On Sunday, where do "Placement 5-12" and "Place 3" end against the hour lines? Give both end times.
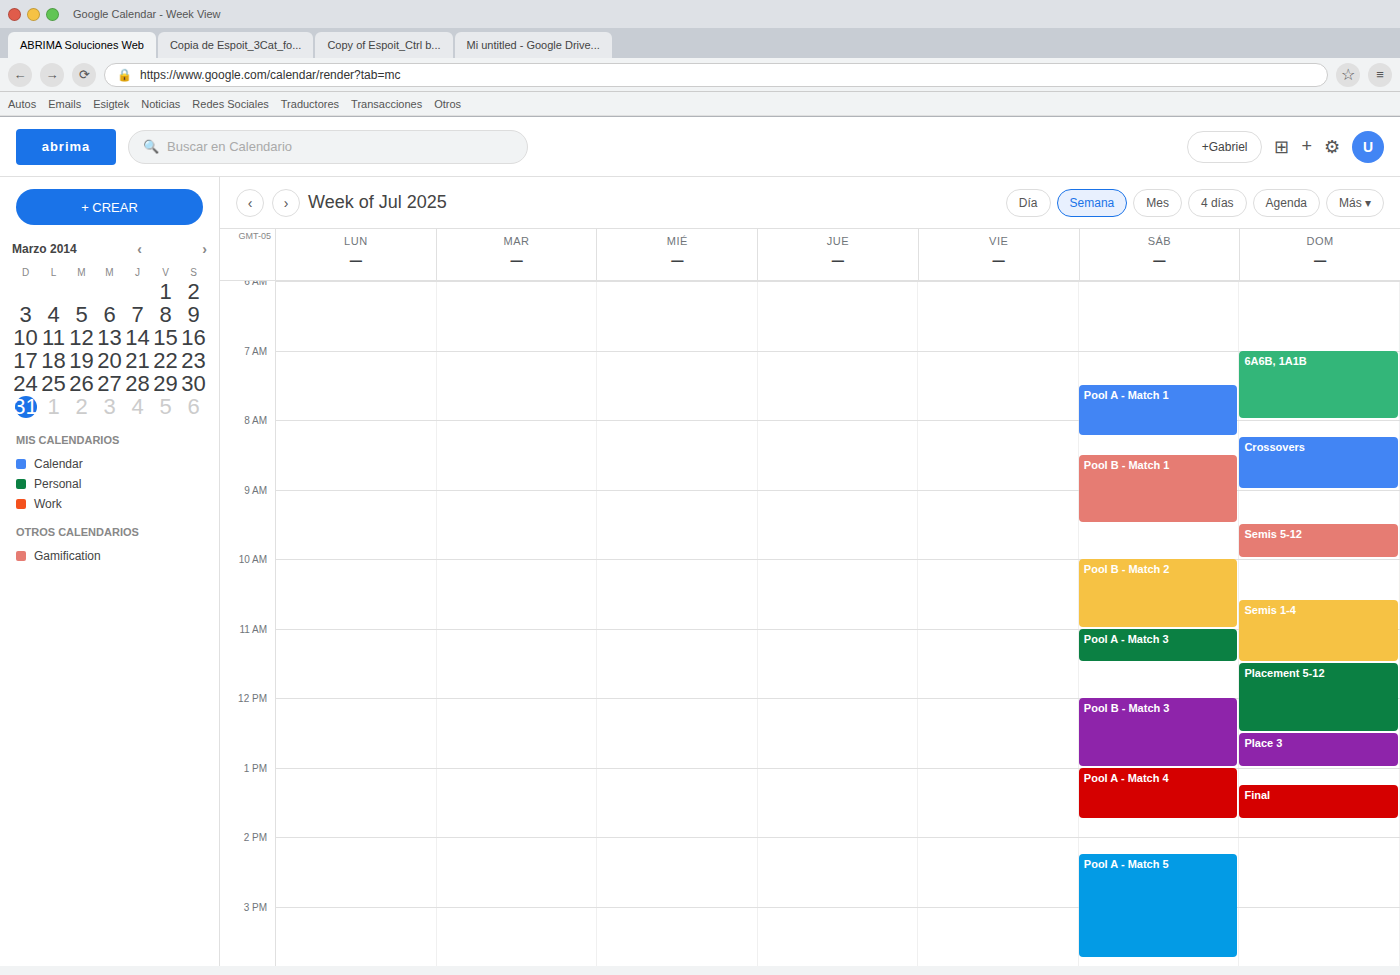
"Placement 5-12": 12:30 PM, halfway between the 12 PM and 1 PM lines. "Place 3": 1:00 PM, exactly on the 1 PM line.